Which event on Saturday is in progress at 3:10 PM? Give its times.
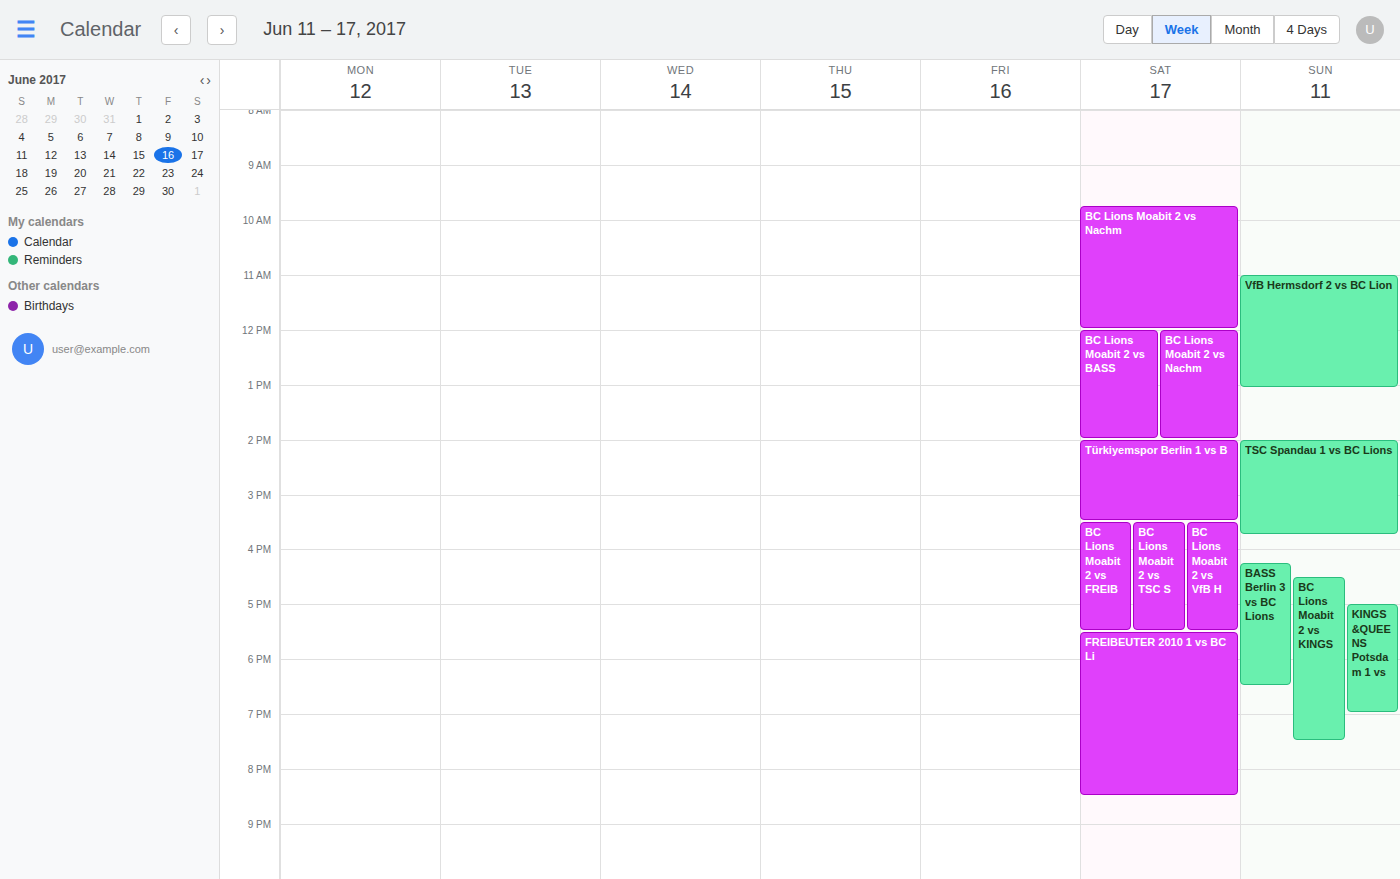
"Türkiyemspor Berlin 1 vs B", 2:00 PM to 3:30 PM